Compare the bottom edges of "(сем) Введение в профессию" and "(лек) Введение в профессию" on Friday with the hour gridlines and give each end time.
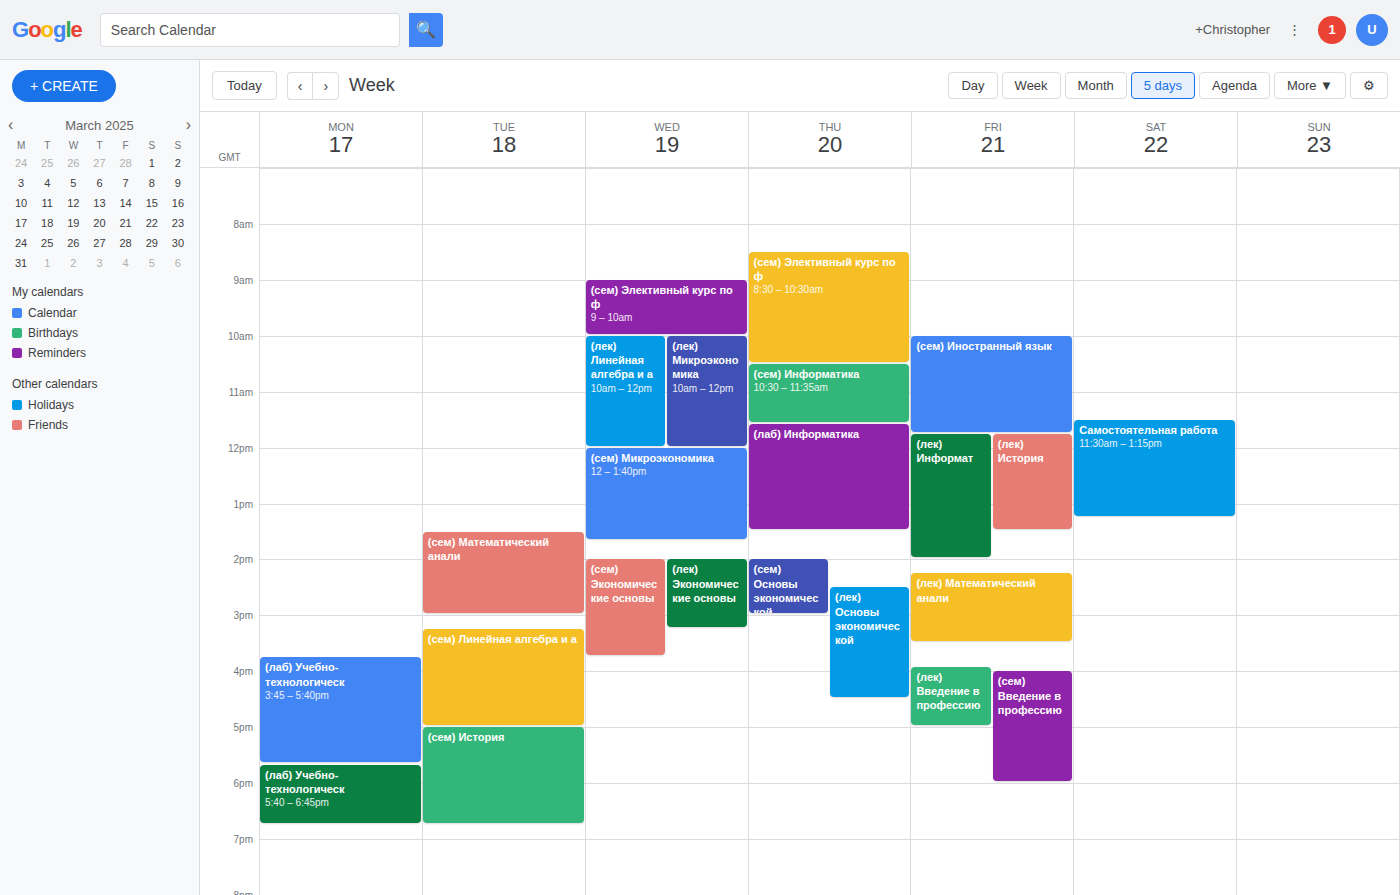
"(сем) Введение в профессию": 18:00, exactly on the 18:00 line. "(лек) Введение в профессию": 17:00, exactly on the 17:00 line.